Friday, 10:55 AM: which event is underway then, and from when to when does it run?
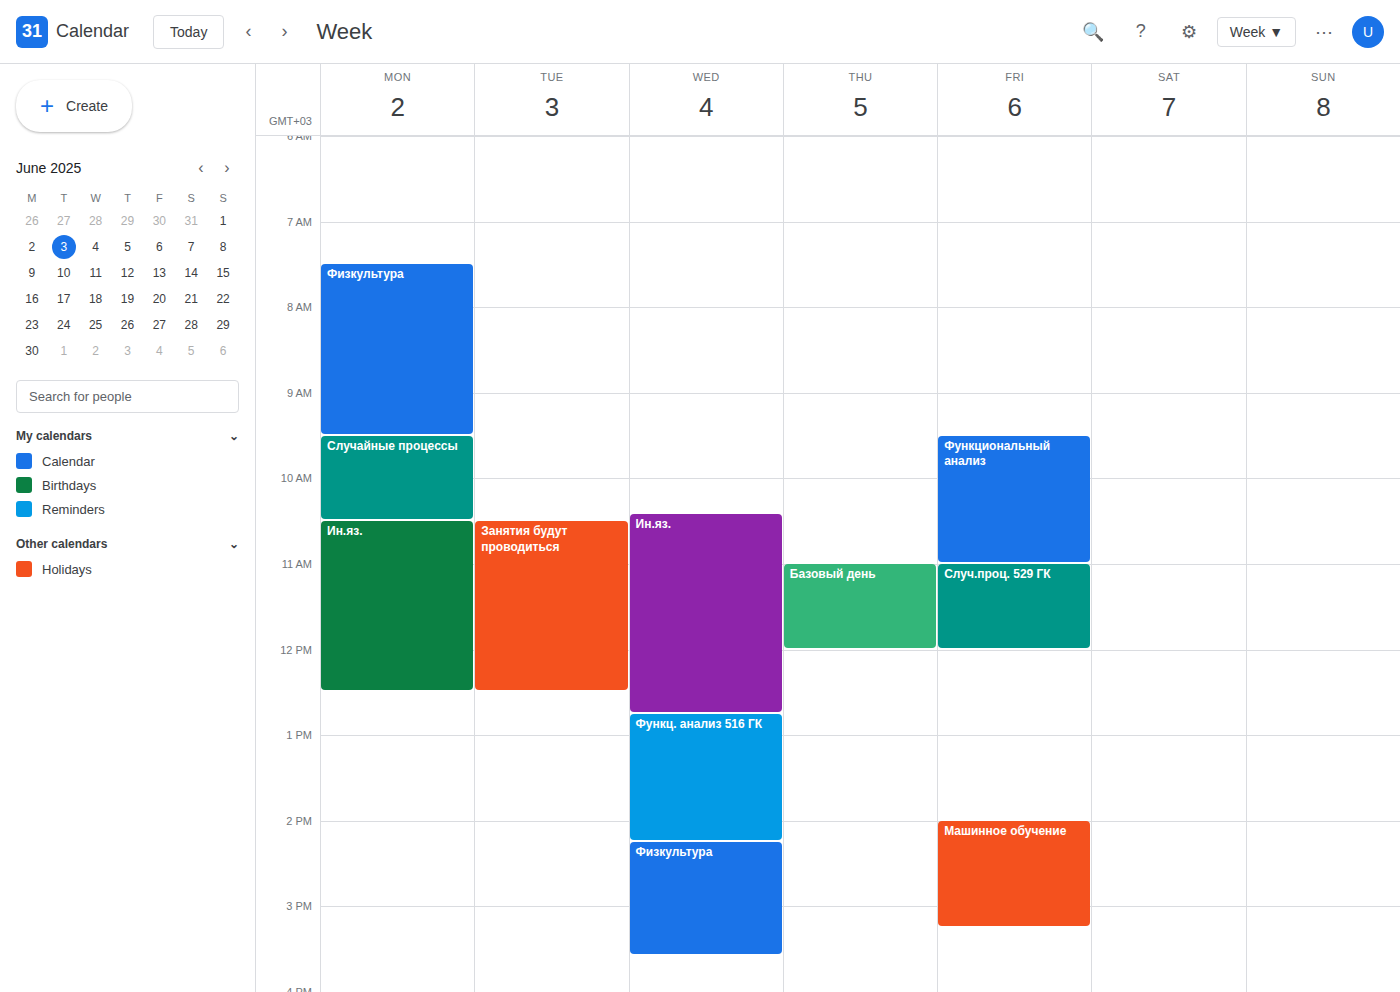
"Функциональный анализ", 9:30 AM to 11:00 AM